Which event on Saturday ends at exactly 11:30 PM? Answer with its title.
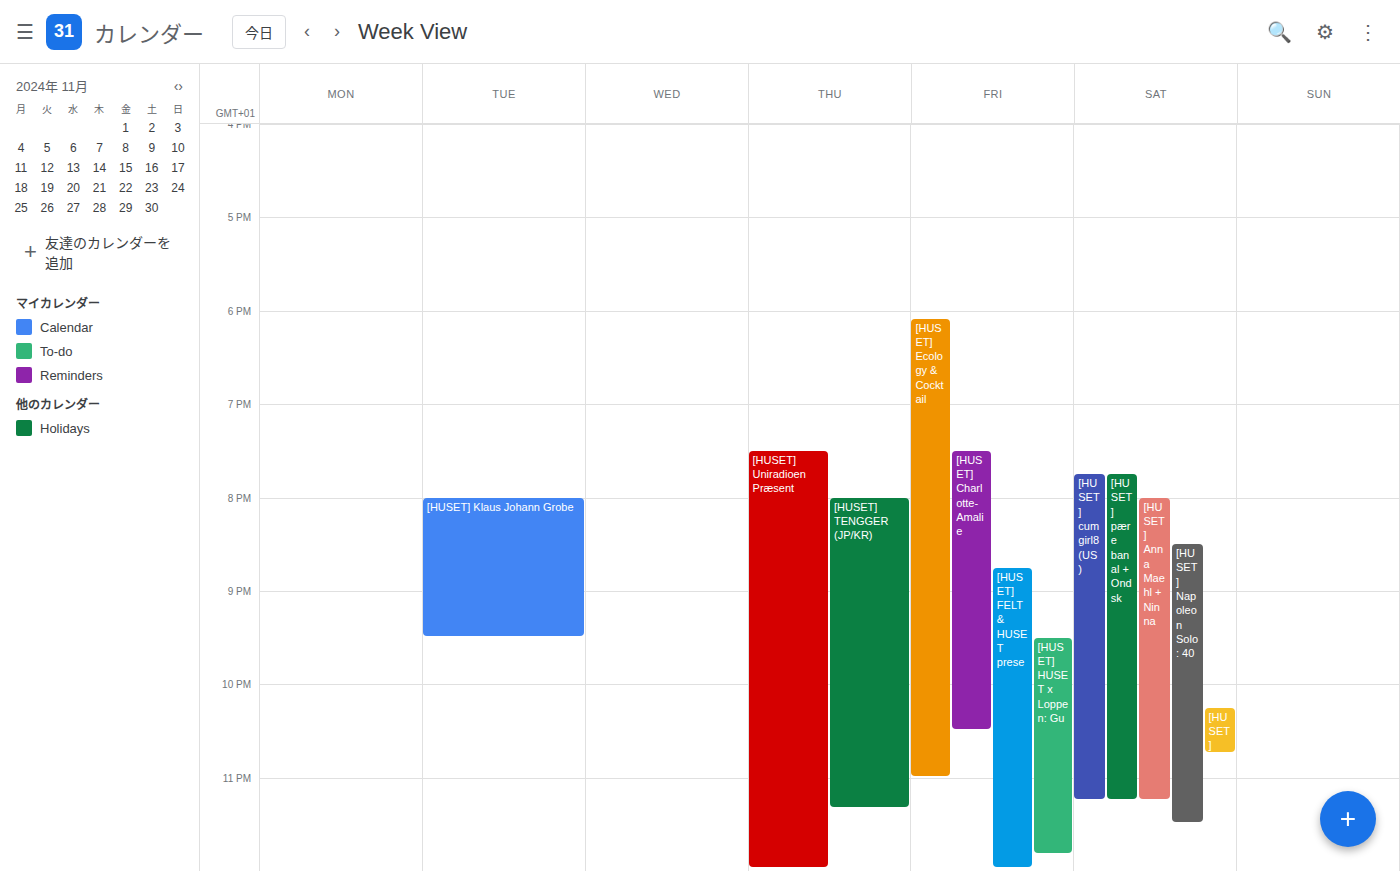
"[HUSET] Napoleon Solo: 40"